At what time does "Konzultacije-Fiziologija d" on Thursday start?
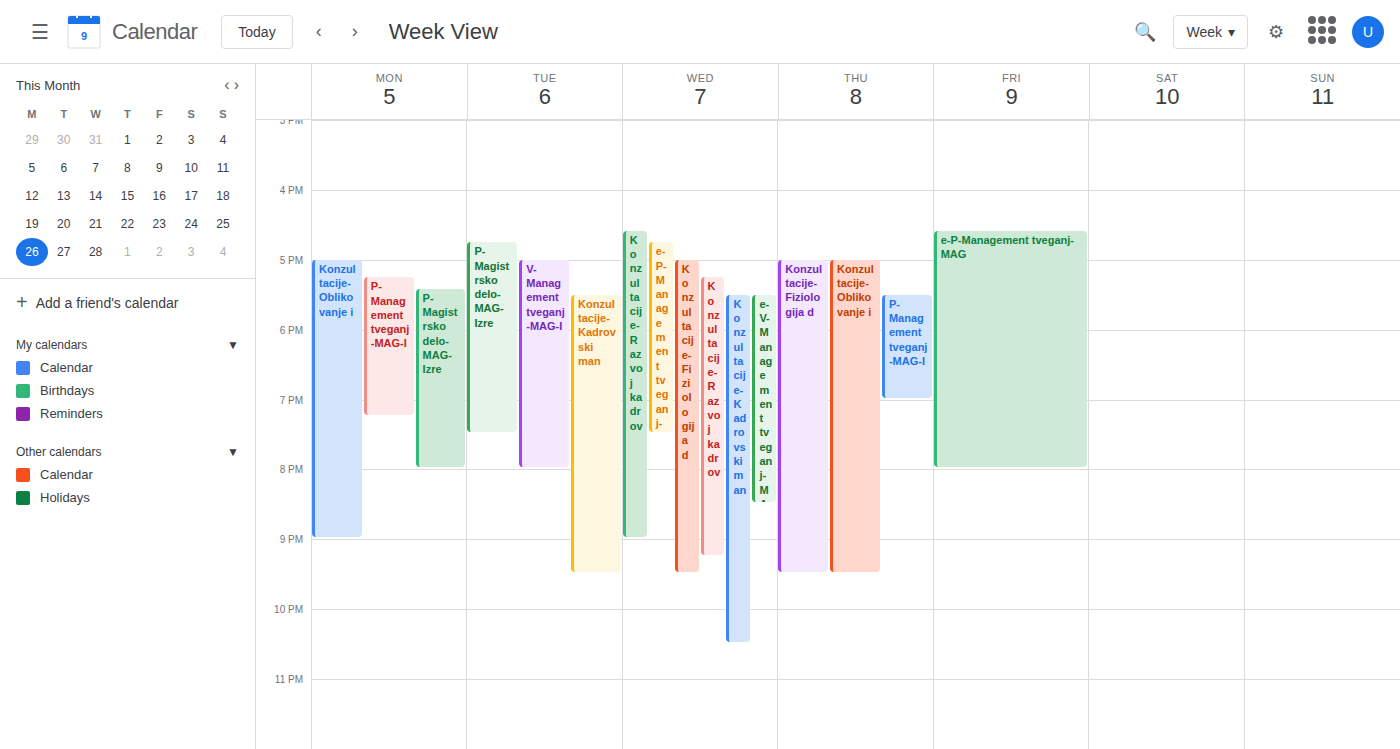
5:00 PM